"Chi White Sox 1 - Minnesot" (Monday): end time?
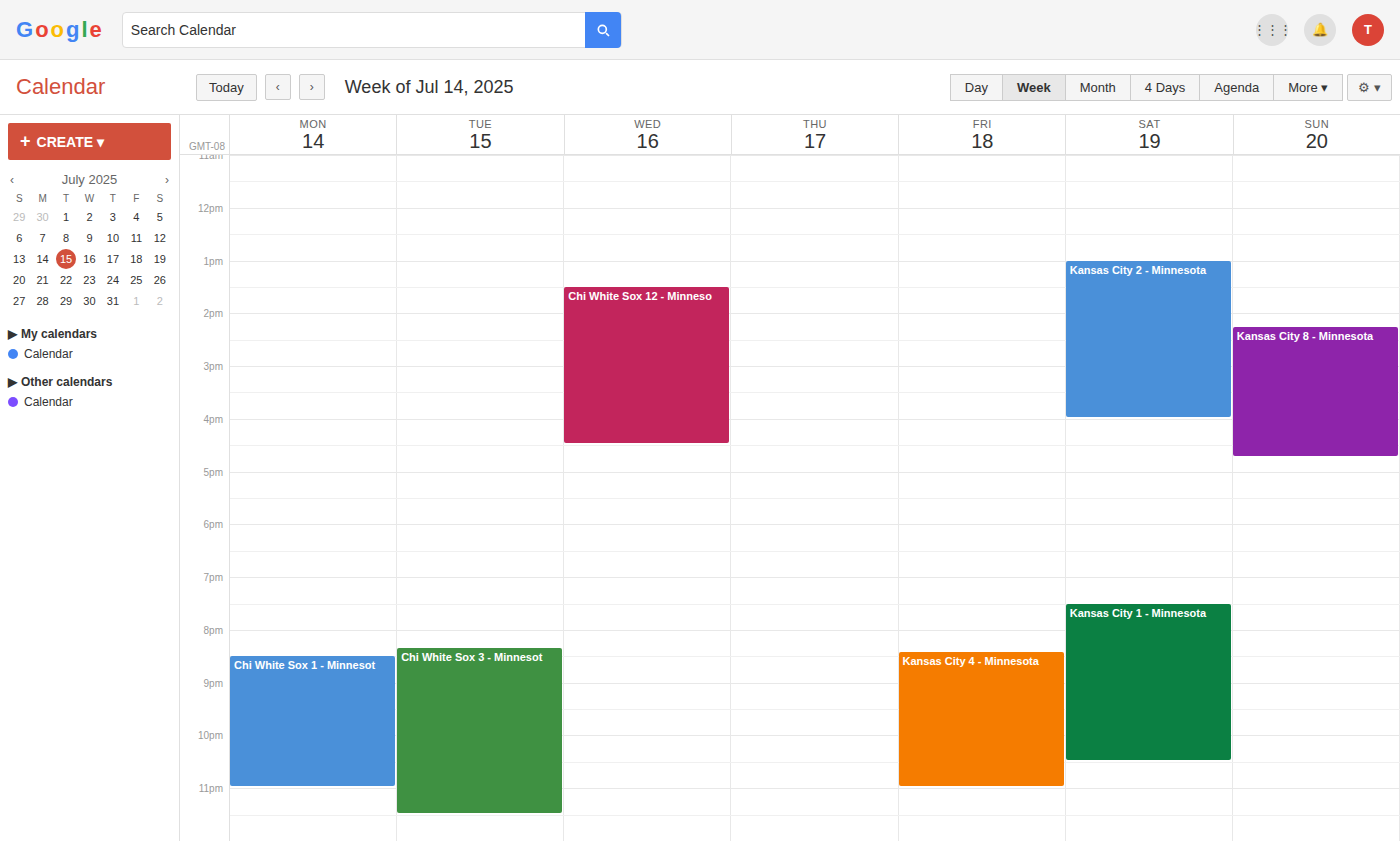
23:00